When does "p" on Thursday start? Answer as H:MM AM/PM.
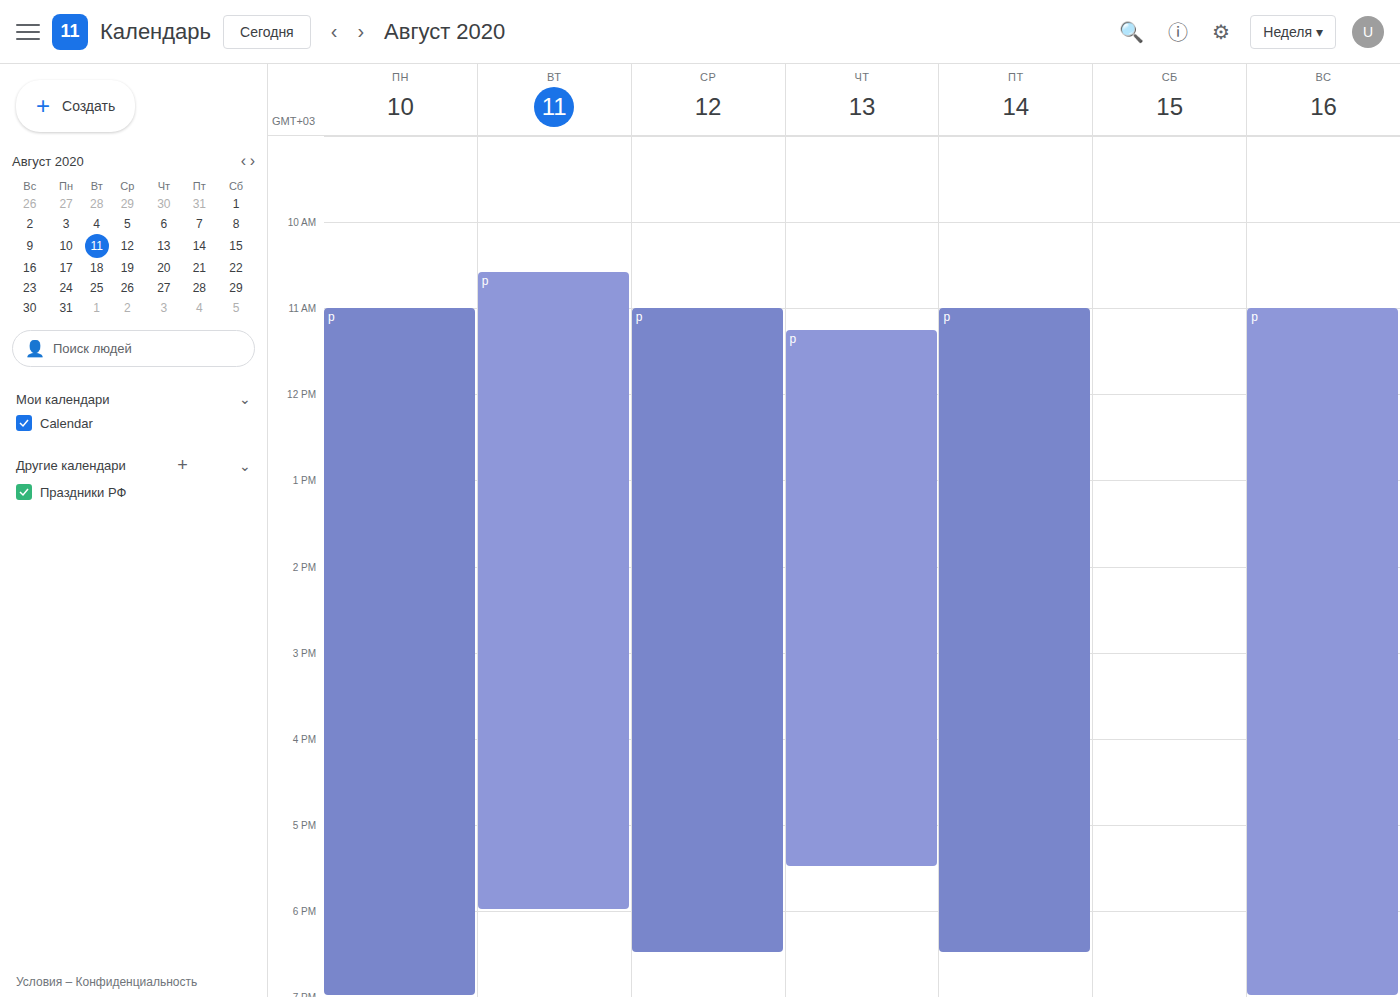
11:15 AM